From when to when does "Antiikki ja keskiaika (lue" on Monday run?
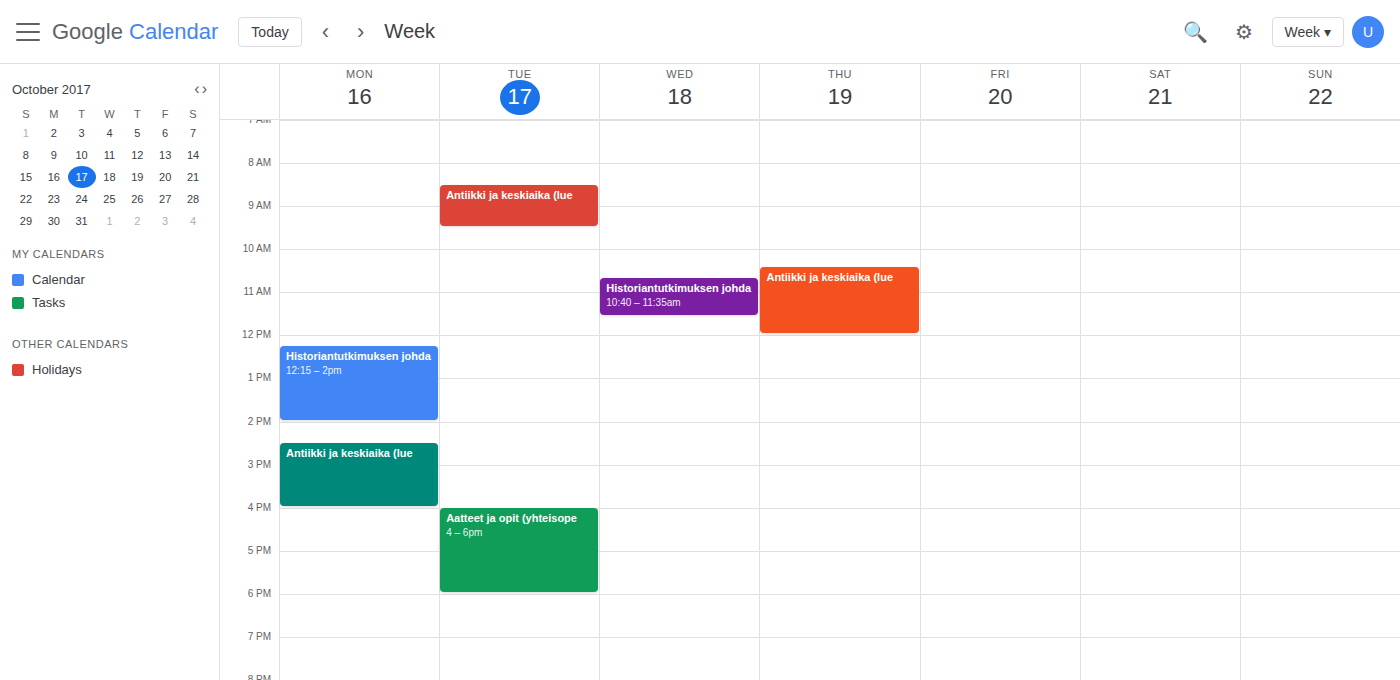
2:30 PM to 4:00 PM